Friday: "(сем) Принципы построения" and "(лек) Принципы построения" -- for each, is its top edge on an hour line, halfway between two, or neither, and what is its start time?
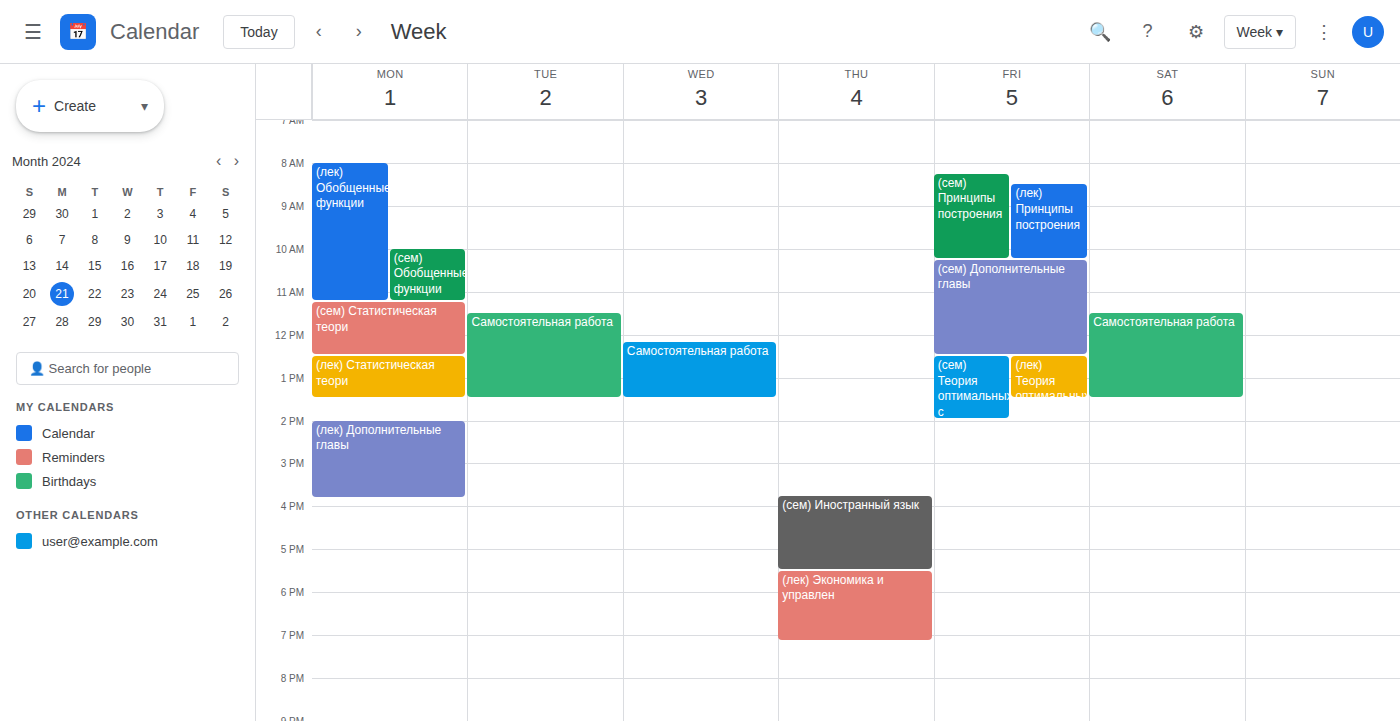
"(сем) Принципы построения": 8:15 AM, neither: a quarter of the way from the 8 AM line to the 9 AM line. "(лек) Принципы построения": 8:30 AM, halfway between the 8 AM and 9 AM lines.